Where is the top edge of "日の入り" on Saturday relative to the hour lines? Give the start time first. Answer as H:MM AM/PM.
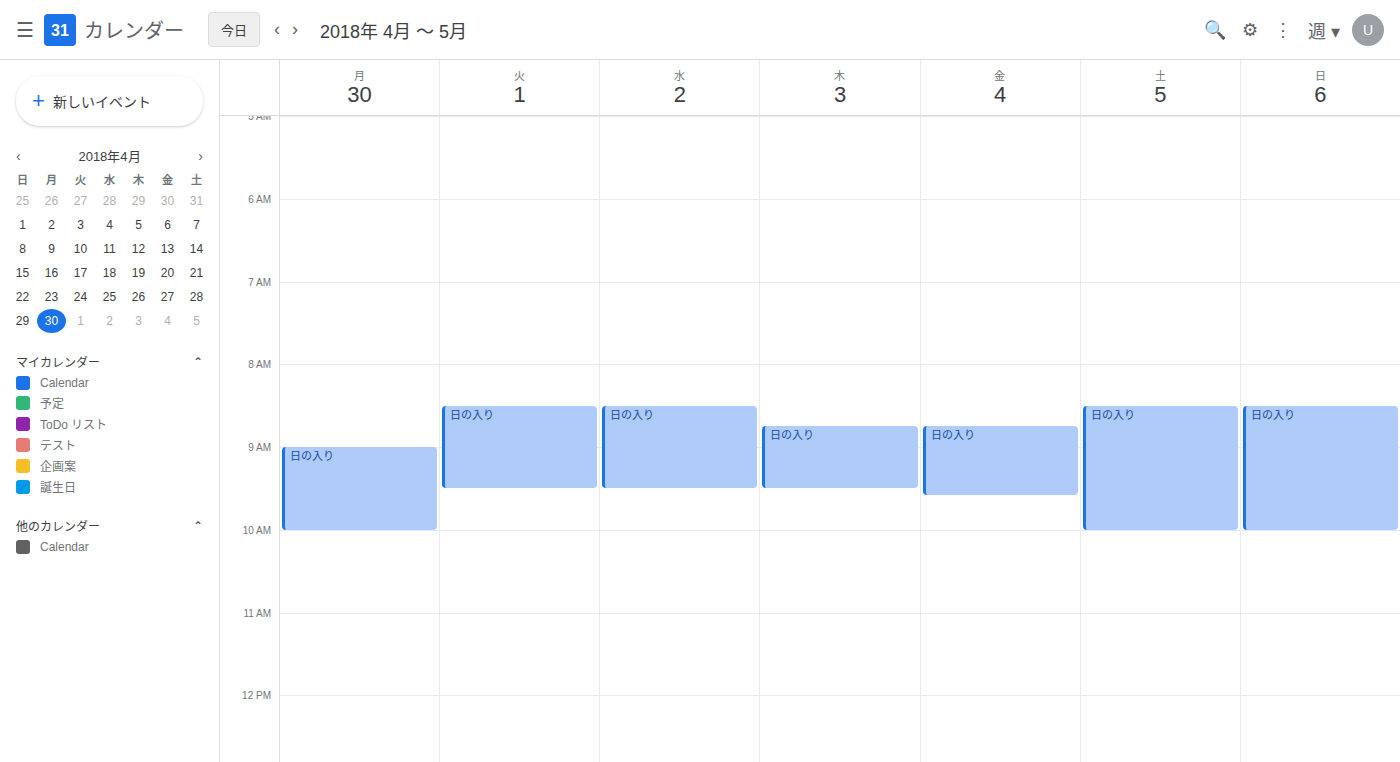
8:30 AM -- halfway between the 8 AM and 9 AM lines.